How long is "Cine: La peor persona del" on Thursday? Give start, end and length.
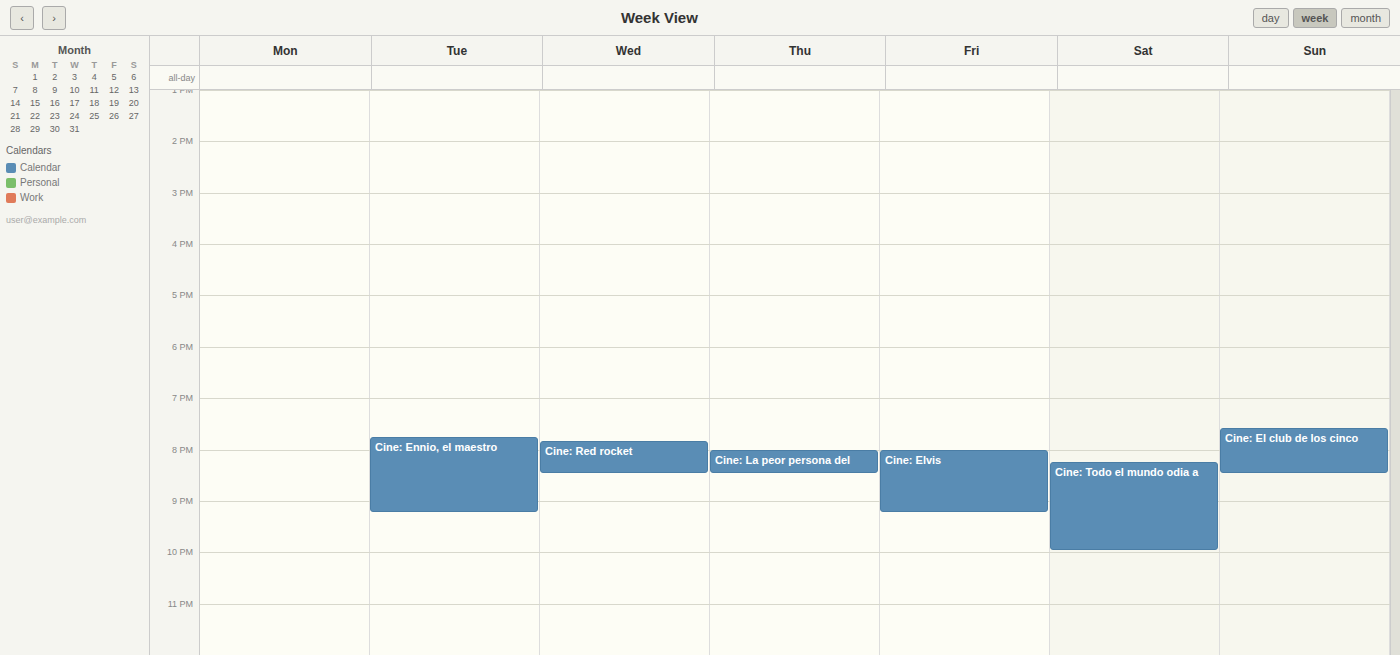
8:00 PM to 8:30 PM, 30 minutes